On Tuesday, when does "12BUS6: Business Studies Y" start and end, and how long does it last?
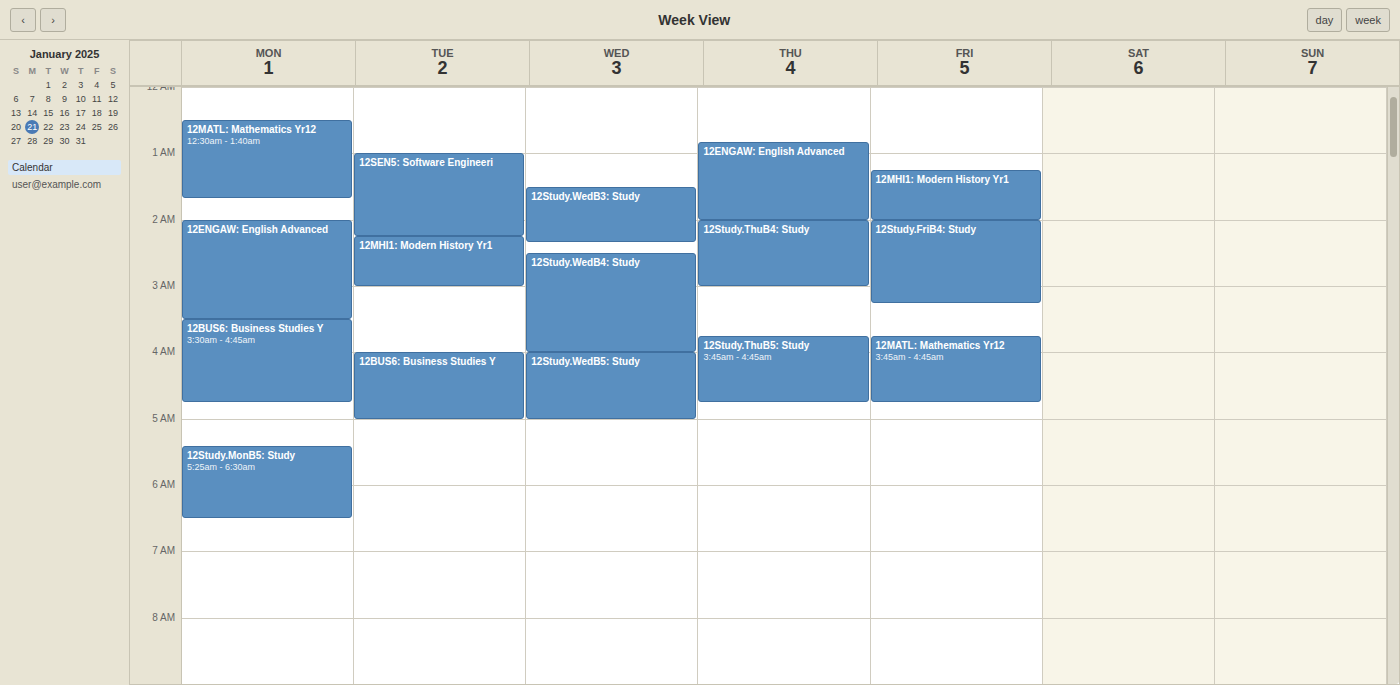
4:00 AM to 5:00 AM, 1 hour